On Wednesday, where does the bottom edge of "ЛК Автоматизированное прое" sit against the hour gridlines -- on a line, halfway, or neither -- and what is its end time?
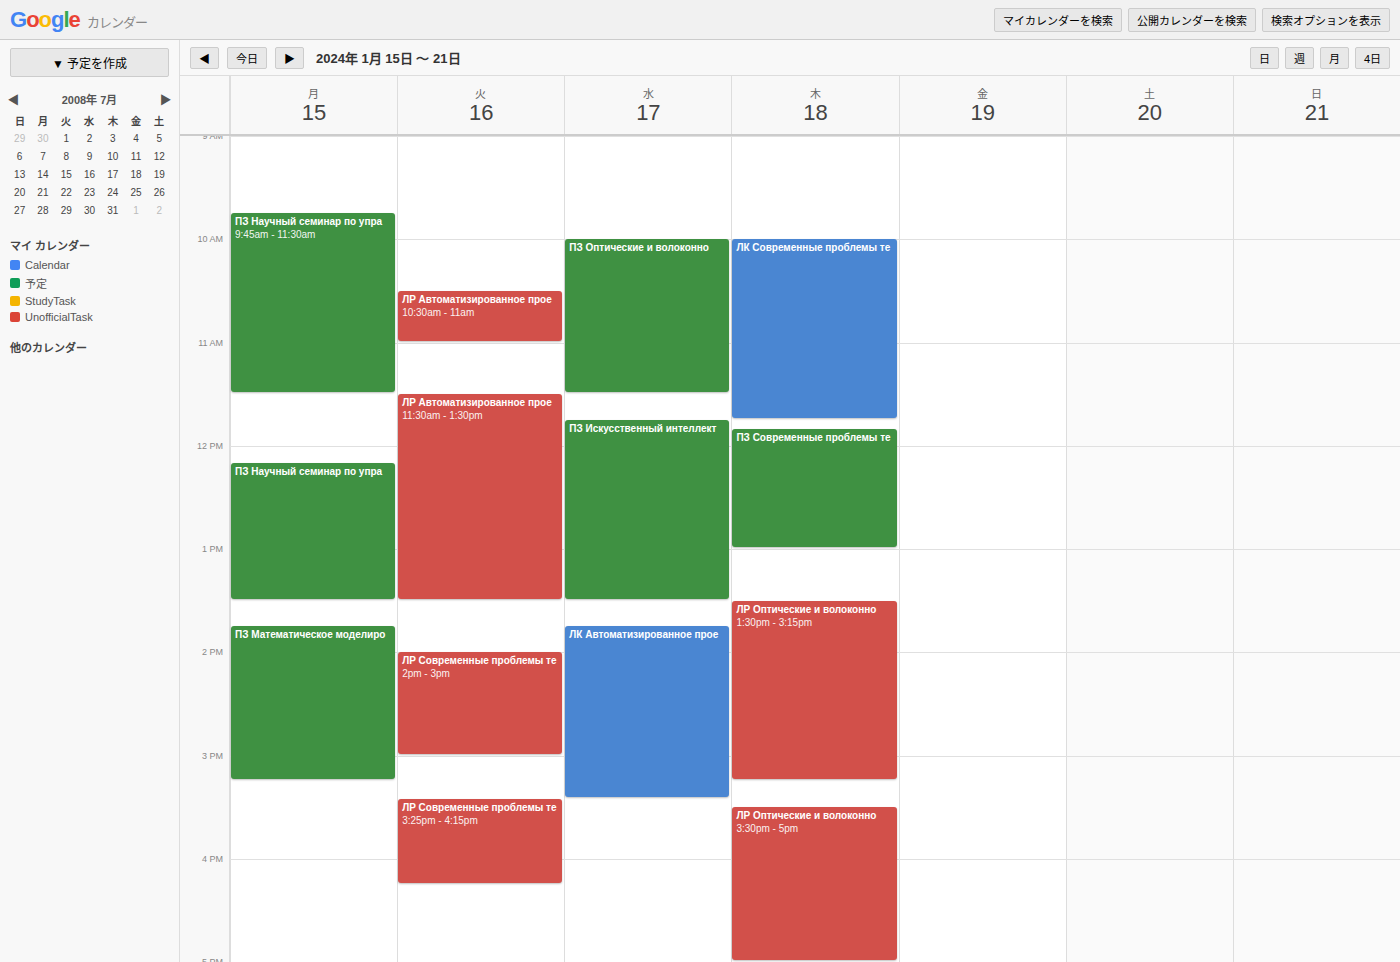
3:25 PM -- neither: 25 minutes below the 3 PM line and 35 minutes above the 4 PM line.